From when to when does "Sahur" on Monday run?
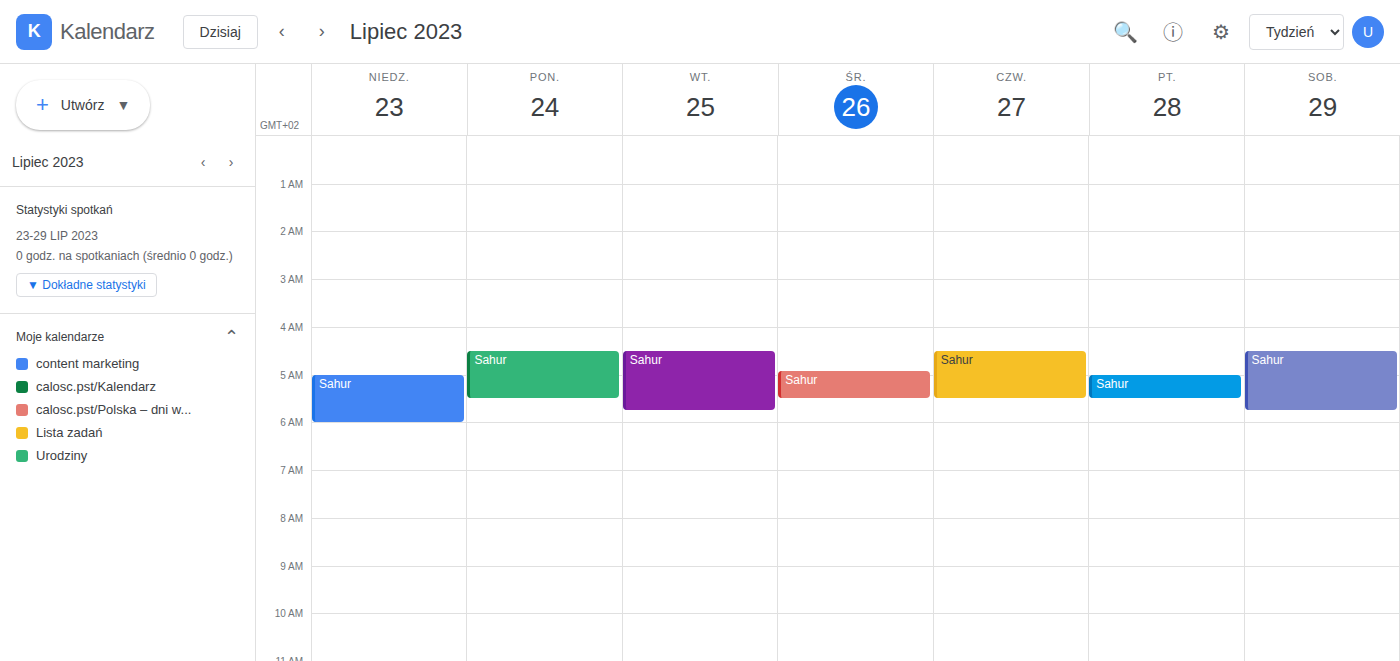
4:30 AM to 5:30 AM